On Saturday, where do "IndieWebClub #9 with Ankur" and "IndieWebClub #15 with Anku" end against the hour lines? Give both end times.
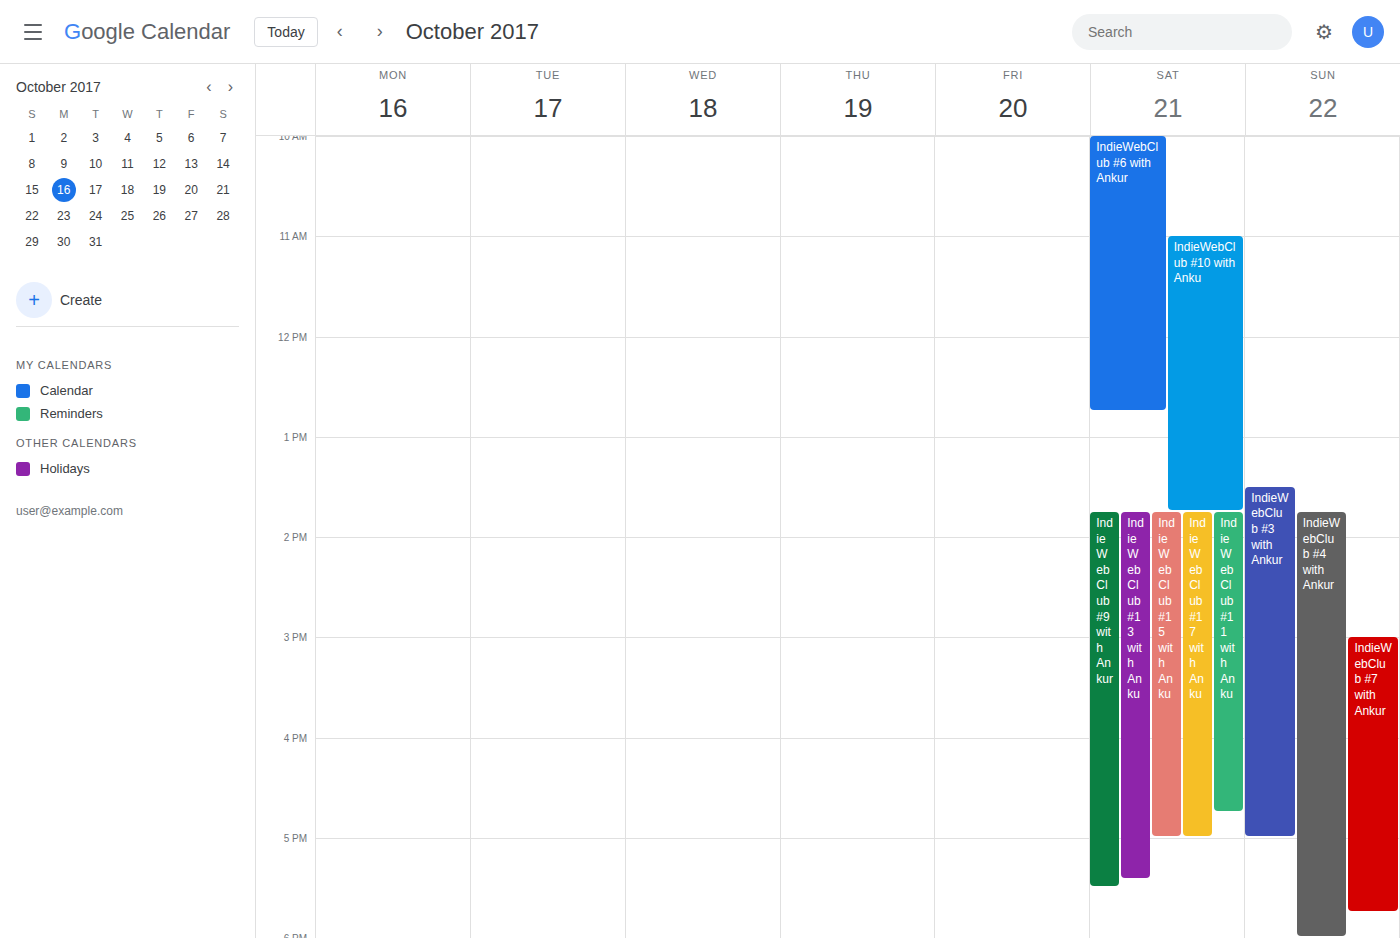
"IndieWebClub #9 with Ankur": 5:30 PM, halfway between the 5 PM and 6 PM lines. "IndieWebClub #15 with Anku": 5:00 PM, exactly on the 5 PM line.